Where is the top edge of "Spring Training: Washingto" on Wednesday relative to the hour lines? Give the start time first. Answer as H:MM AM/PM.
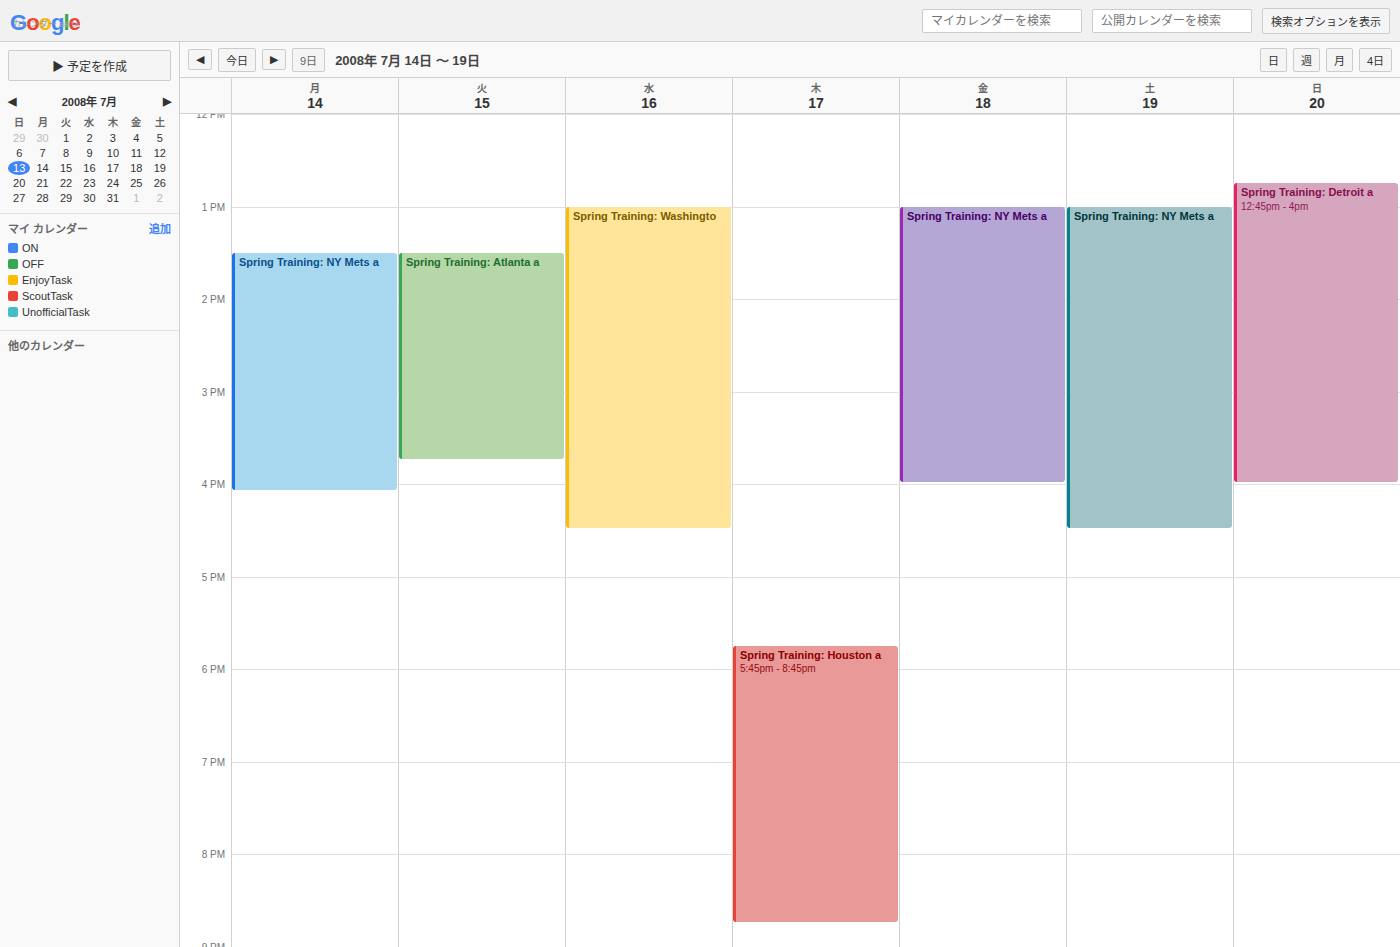
1:00 PM -- exactly on the 1 PM line.